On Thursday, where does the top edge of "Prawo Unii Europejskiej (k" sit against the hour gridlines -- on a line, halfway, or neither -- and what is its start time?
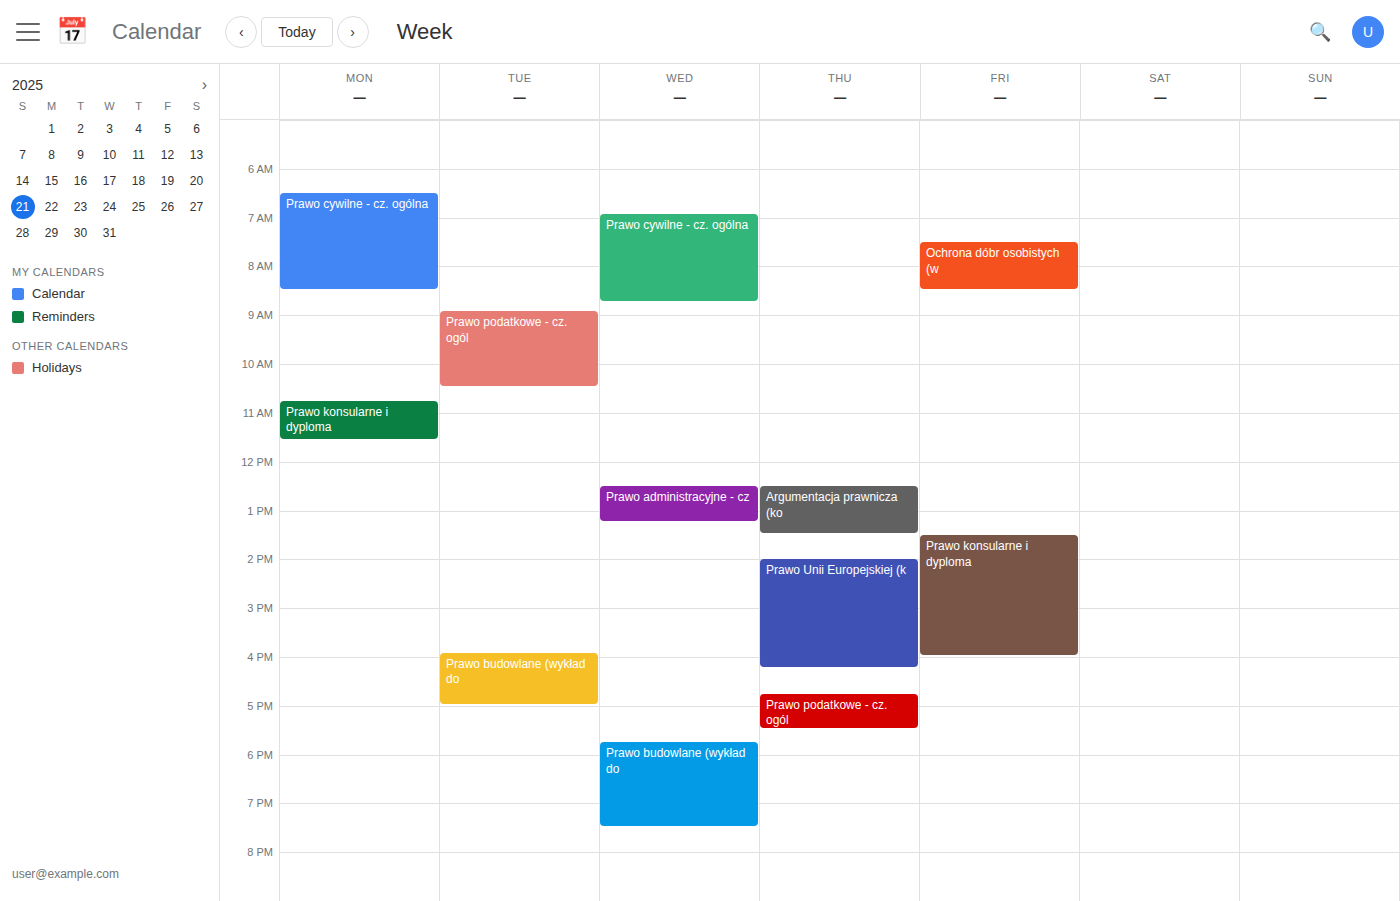
2:00 PM -- exactly on the 2 PM line.